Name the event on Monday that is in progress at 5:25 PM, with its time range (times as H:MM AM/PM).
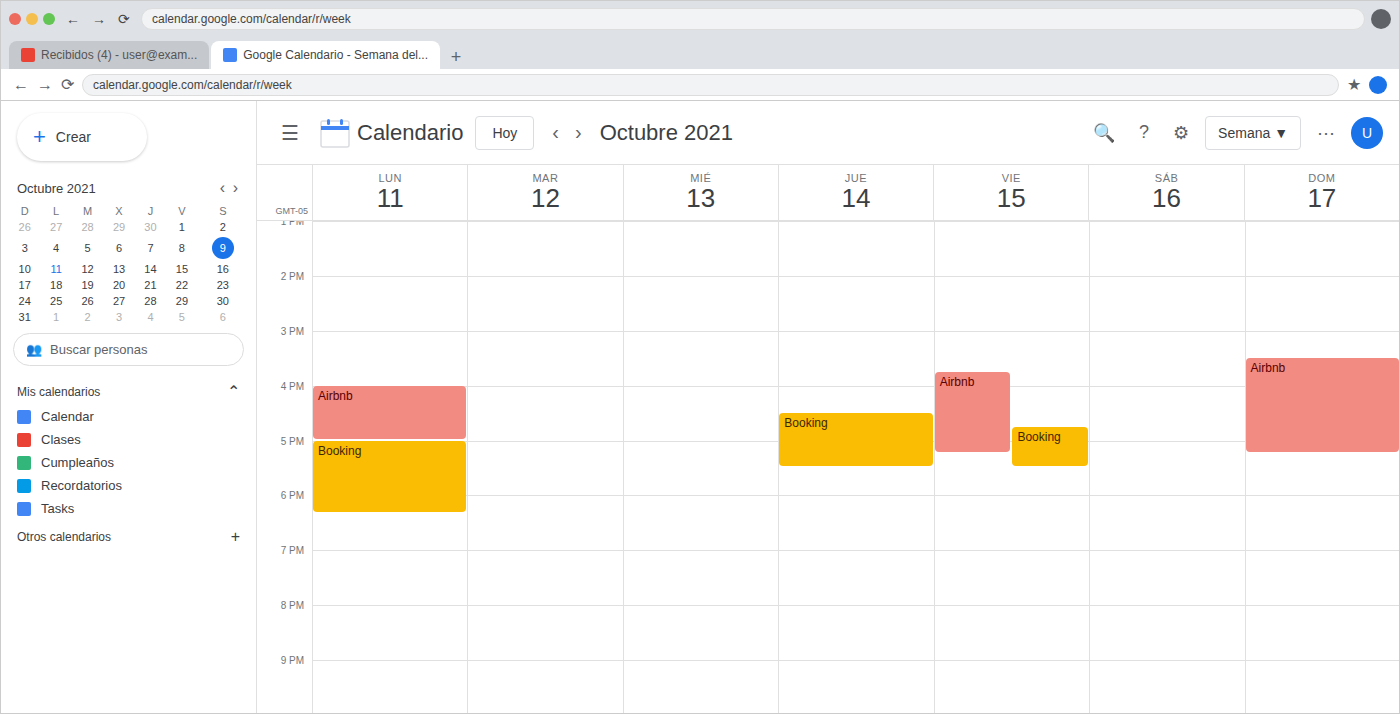
"Booking", 5:00 PM to 6:20 PM